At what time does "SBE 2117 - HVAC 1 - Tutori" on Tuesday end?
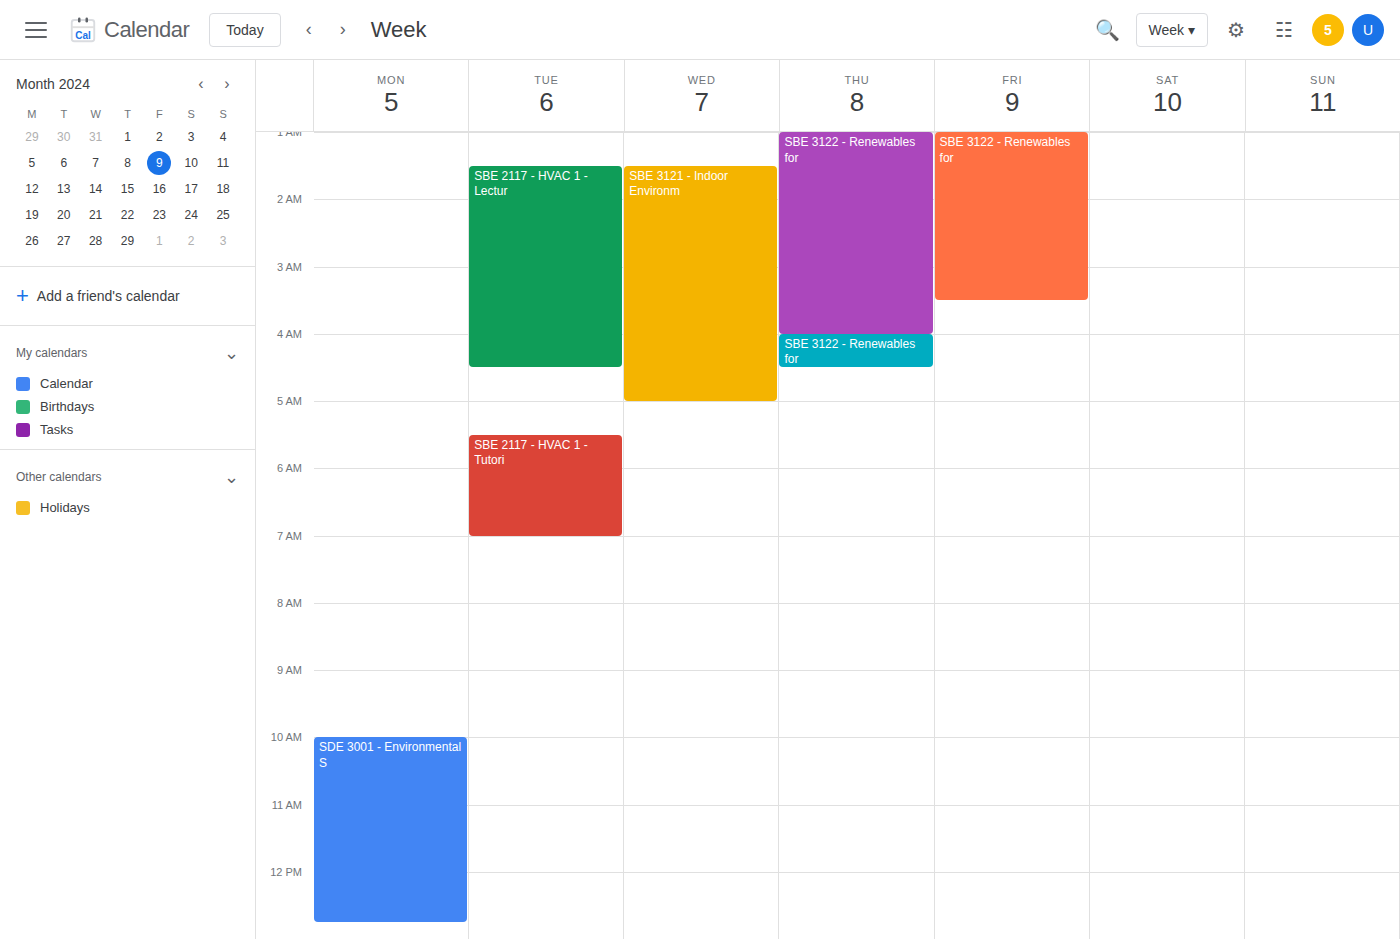
7:00 AM